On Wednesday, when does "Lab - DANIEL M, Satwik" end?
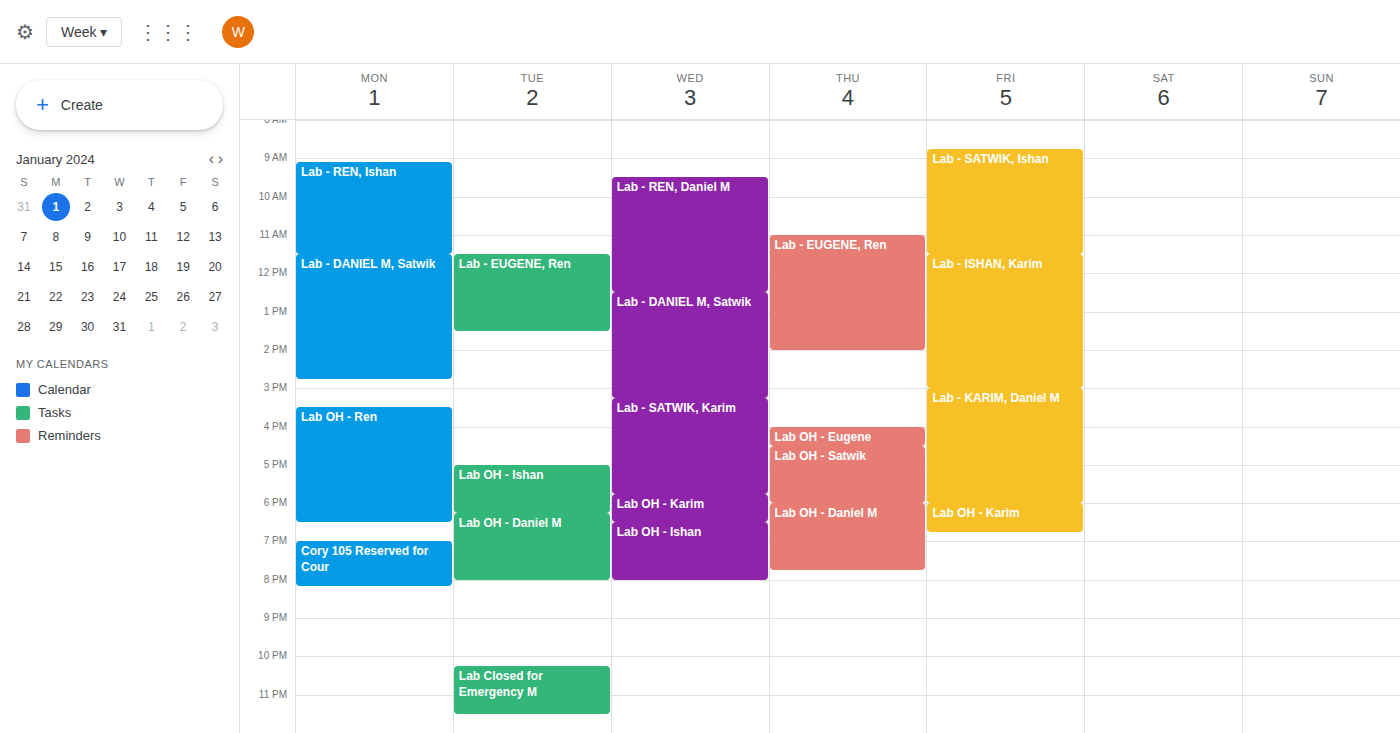
15:15